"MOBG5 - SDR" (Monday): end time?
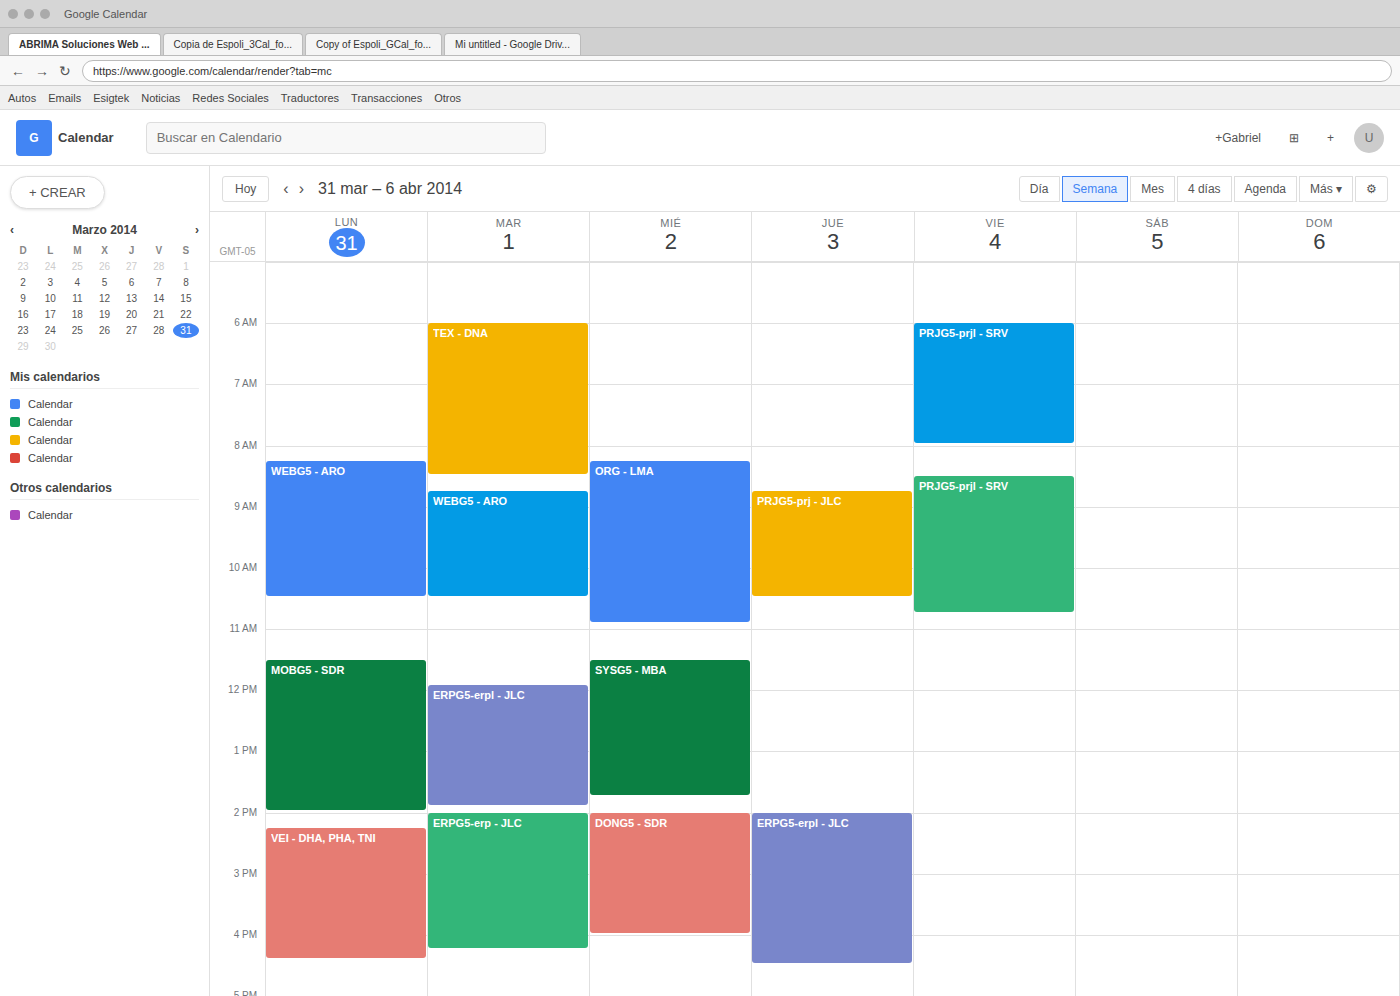
14:00